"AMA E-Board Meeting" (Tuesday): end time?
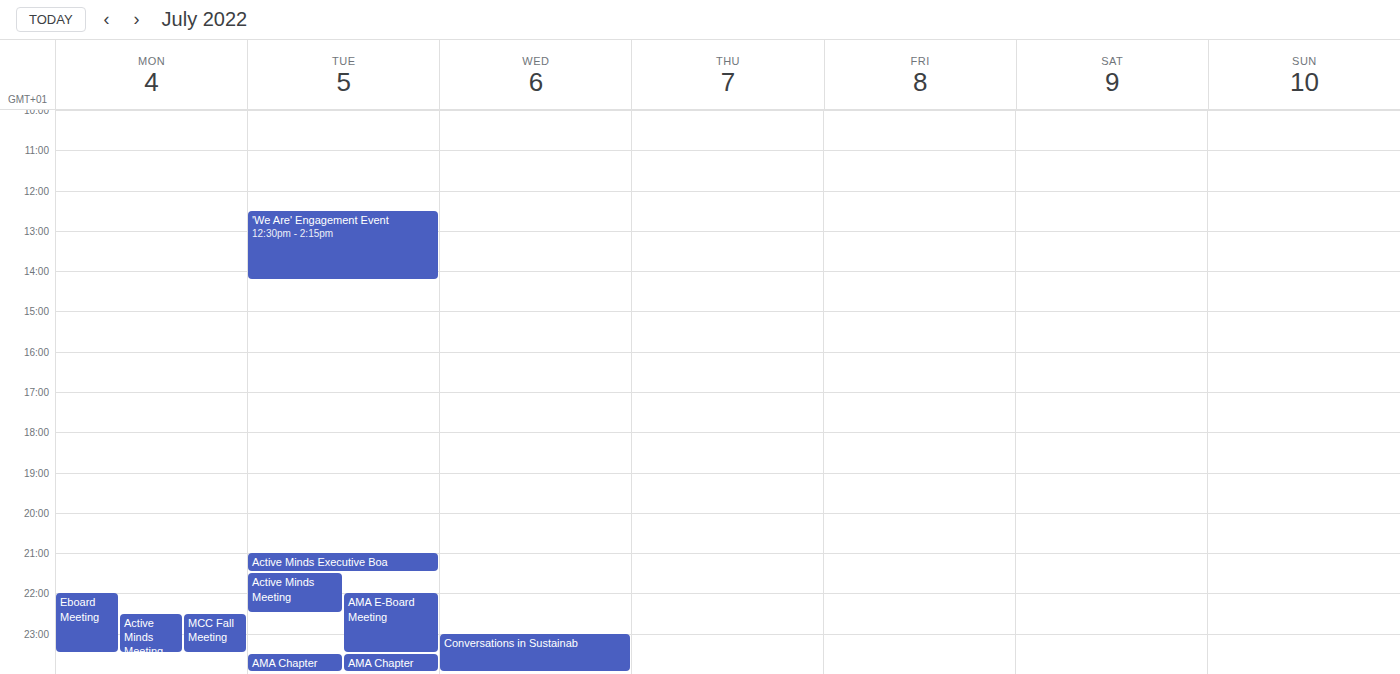
11:30 PM